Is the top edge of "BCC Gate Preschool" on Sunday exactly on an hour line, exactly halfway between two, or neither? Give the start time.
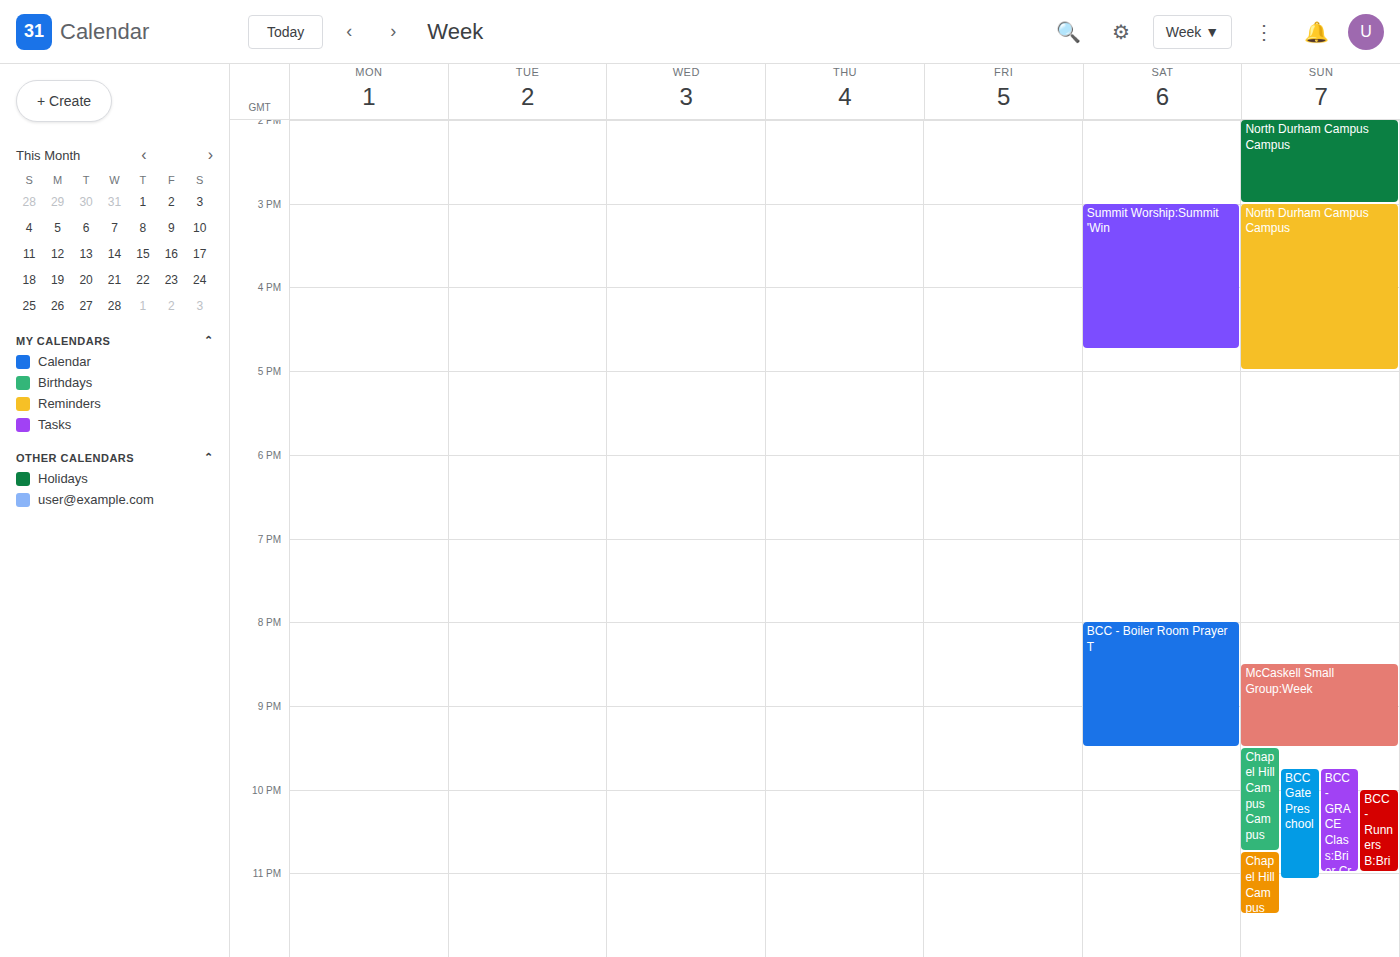
9:45 PM -- neither: three quarters of the way from the 9 PM line to the 10 PM line.